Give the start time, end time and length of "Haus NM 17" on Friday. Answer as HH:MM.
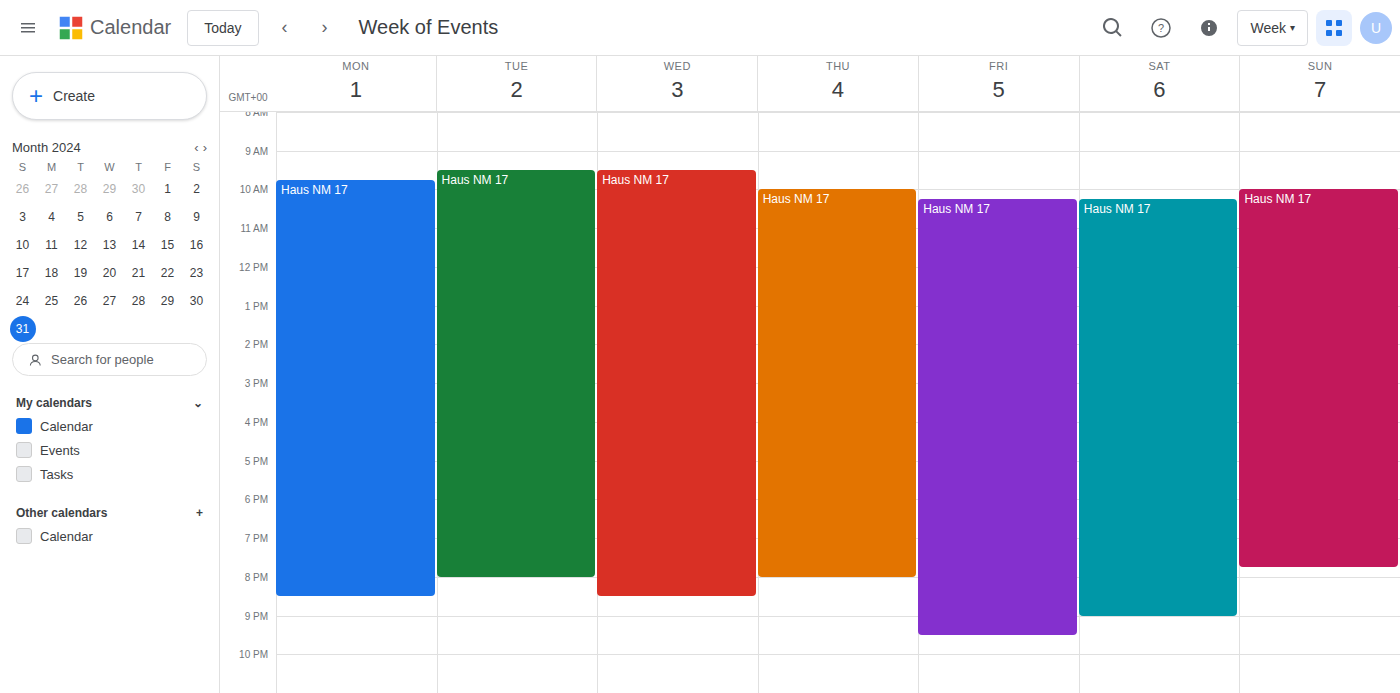
10:15 to 21:30, 11 hours 15 minutes